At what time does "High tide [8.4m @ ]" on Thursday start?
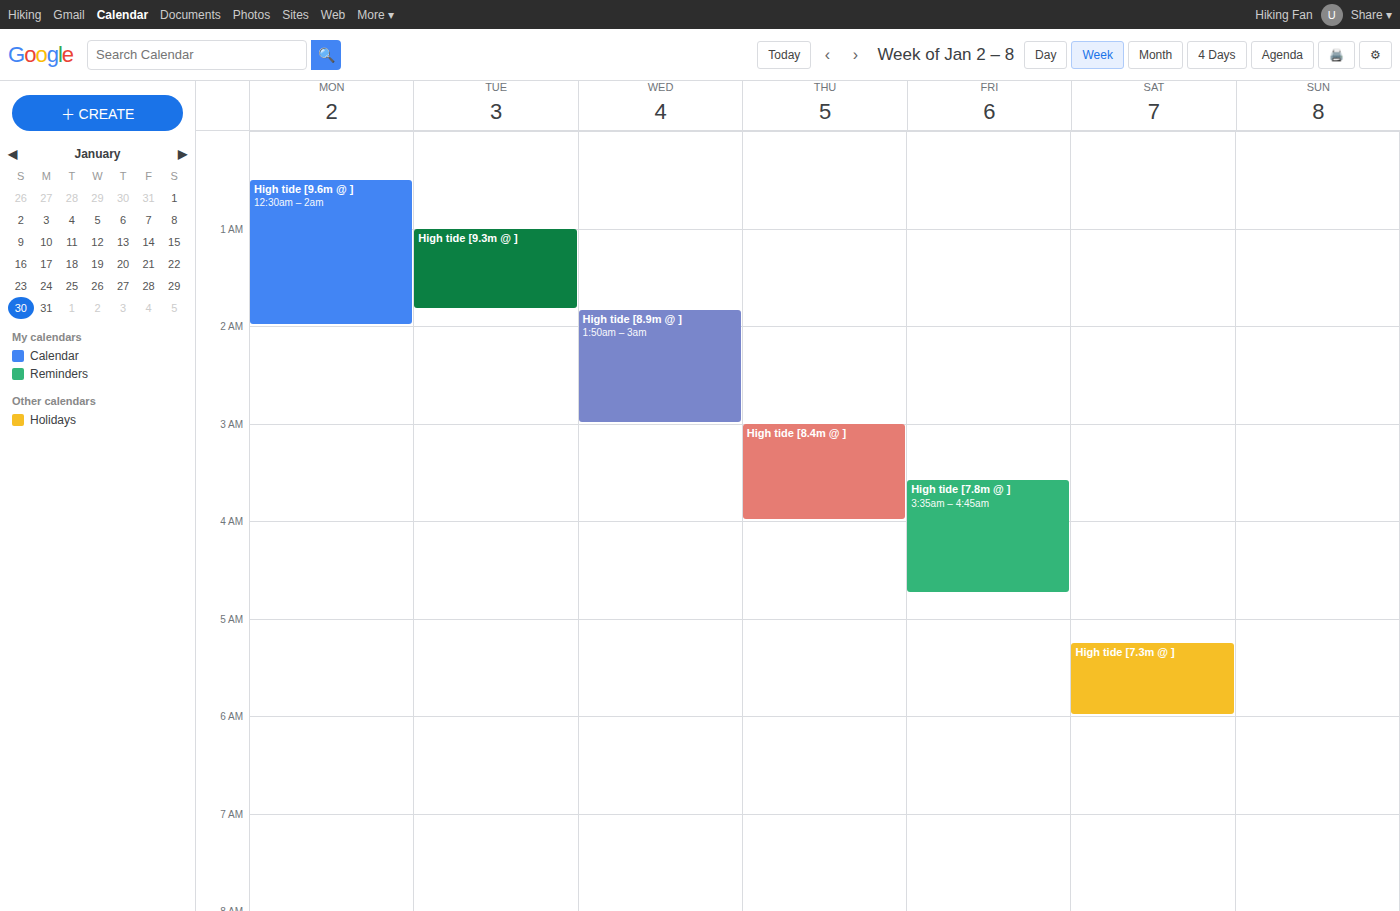
03:00